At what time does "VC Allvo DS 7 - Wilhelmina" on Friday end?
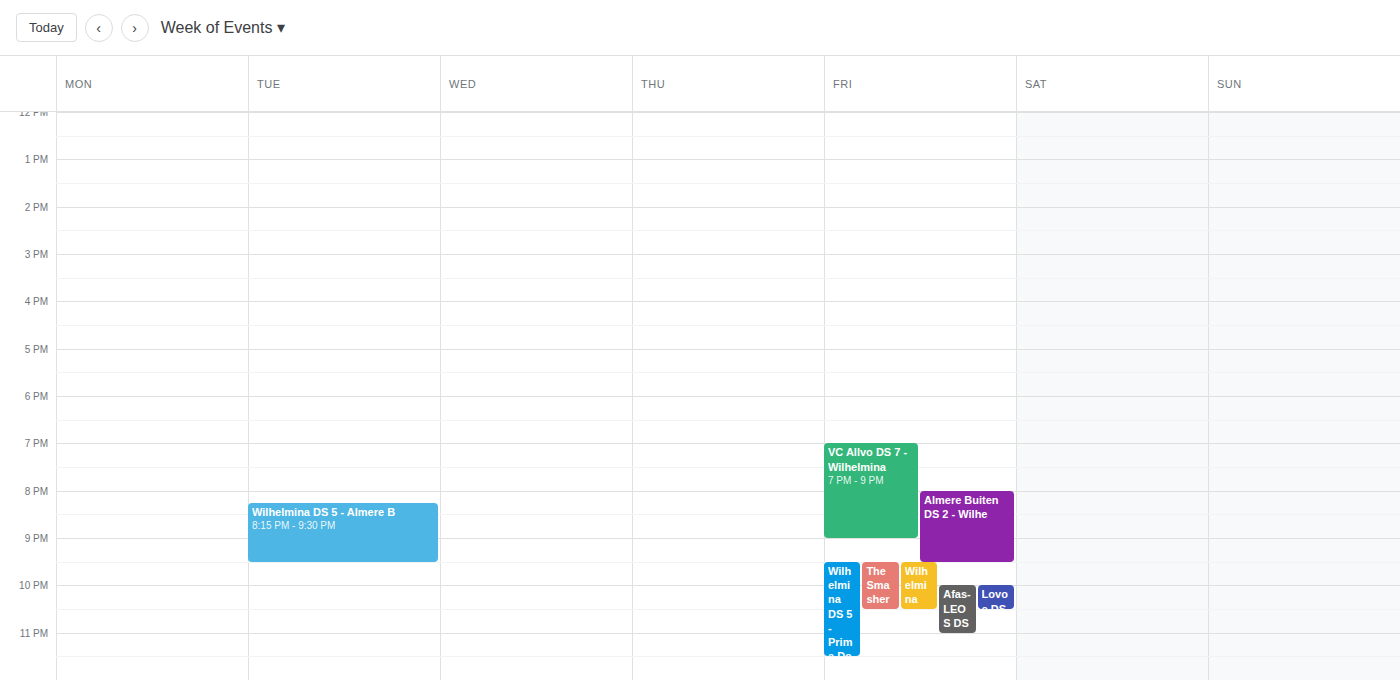
9:00 PM